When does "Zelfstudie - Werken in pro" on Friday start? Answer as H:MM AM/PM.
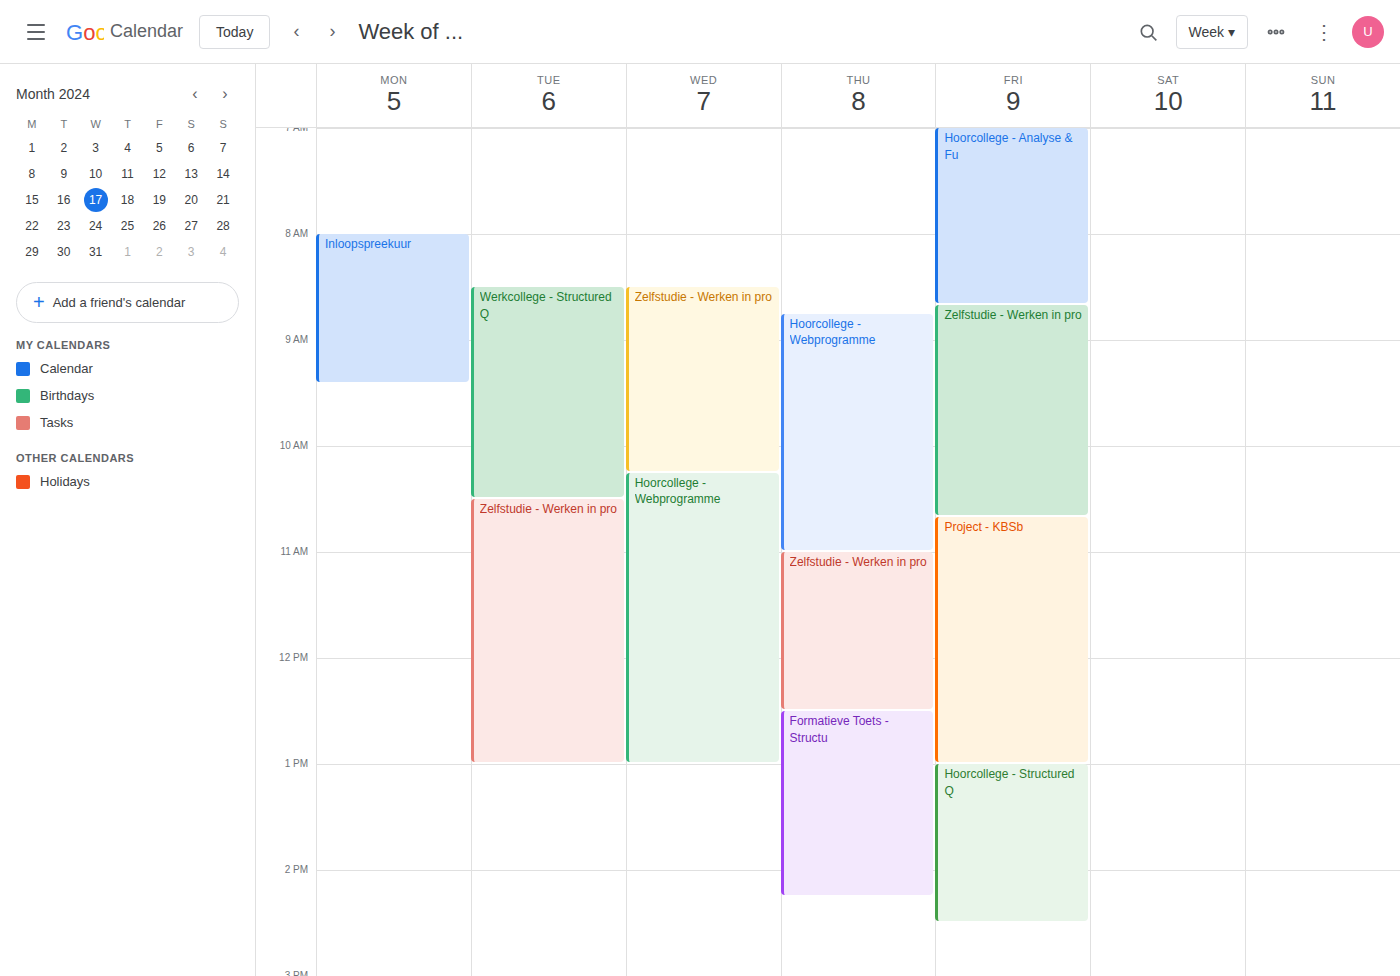
8:40 AM